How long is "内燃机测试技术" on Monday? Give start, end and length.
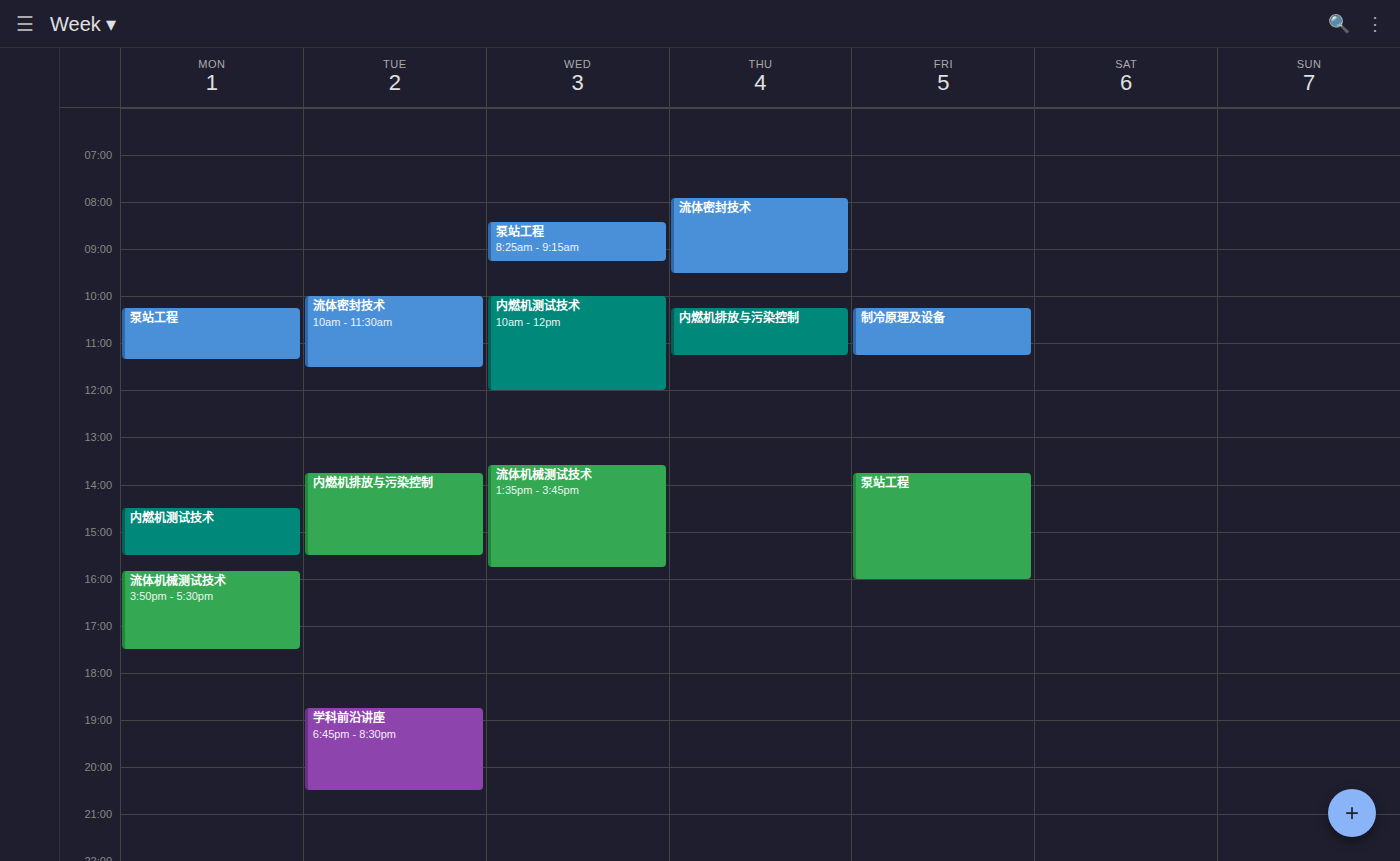
2:30 PM to 3:30 PM, 1 hour